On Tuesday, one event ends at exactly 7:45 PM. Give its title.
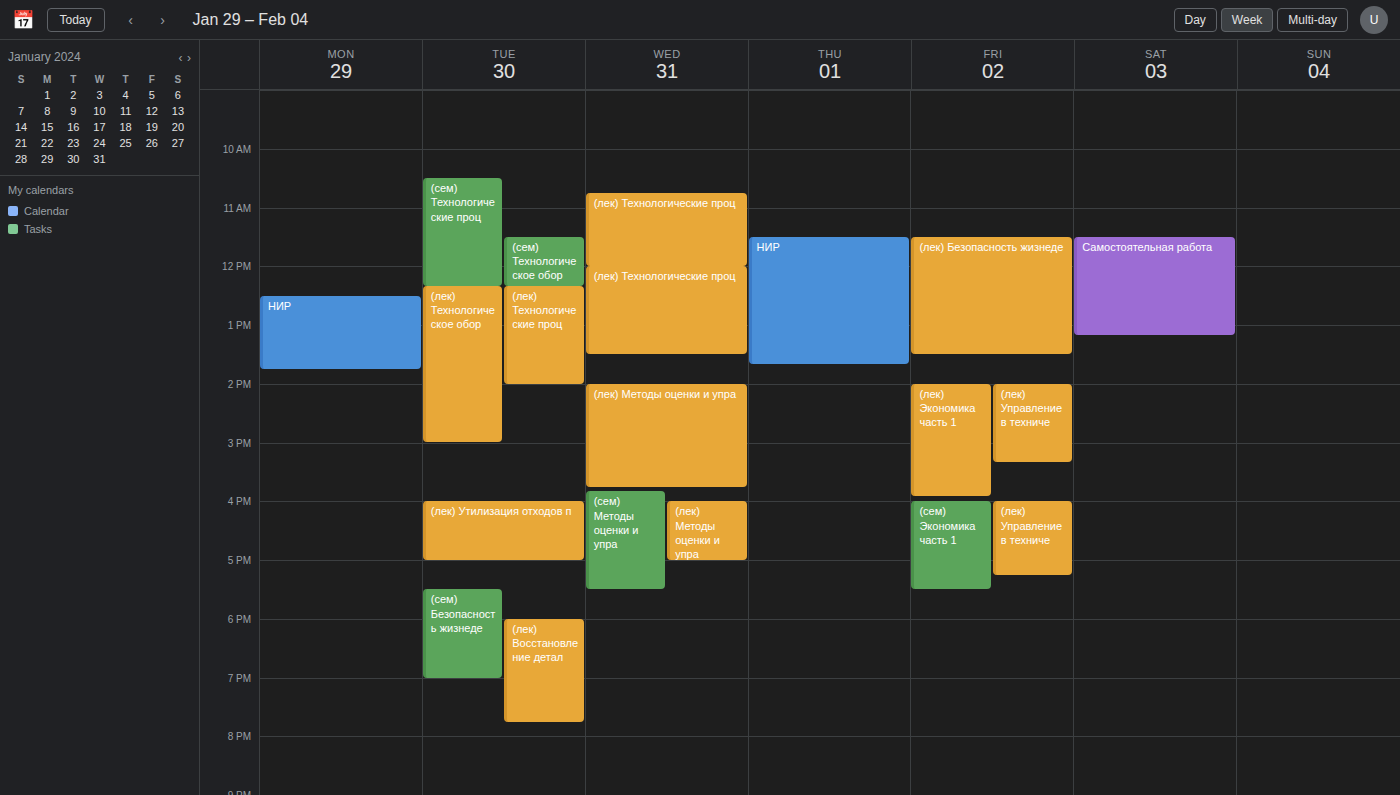
"(лек) Восстановление детал"